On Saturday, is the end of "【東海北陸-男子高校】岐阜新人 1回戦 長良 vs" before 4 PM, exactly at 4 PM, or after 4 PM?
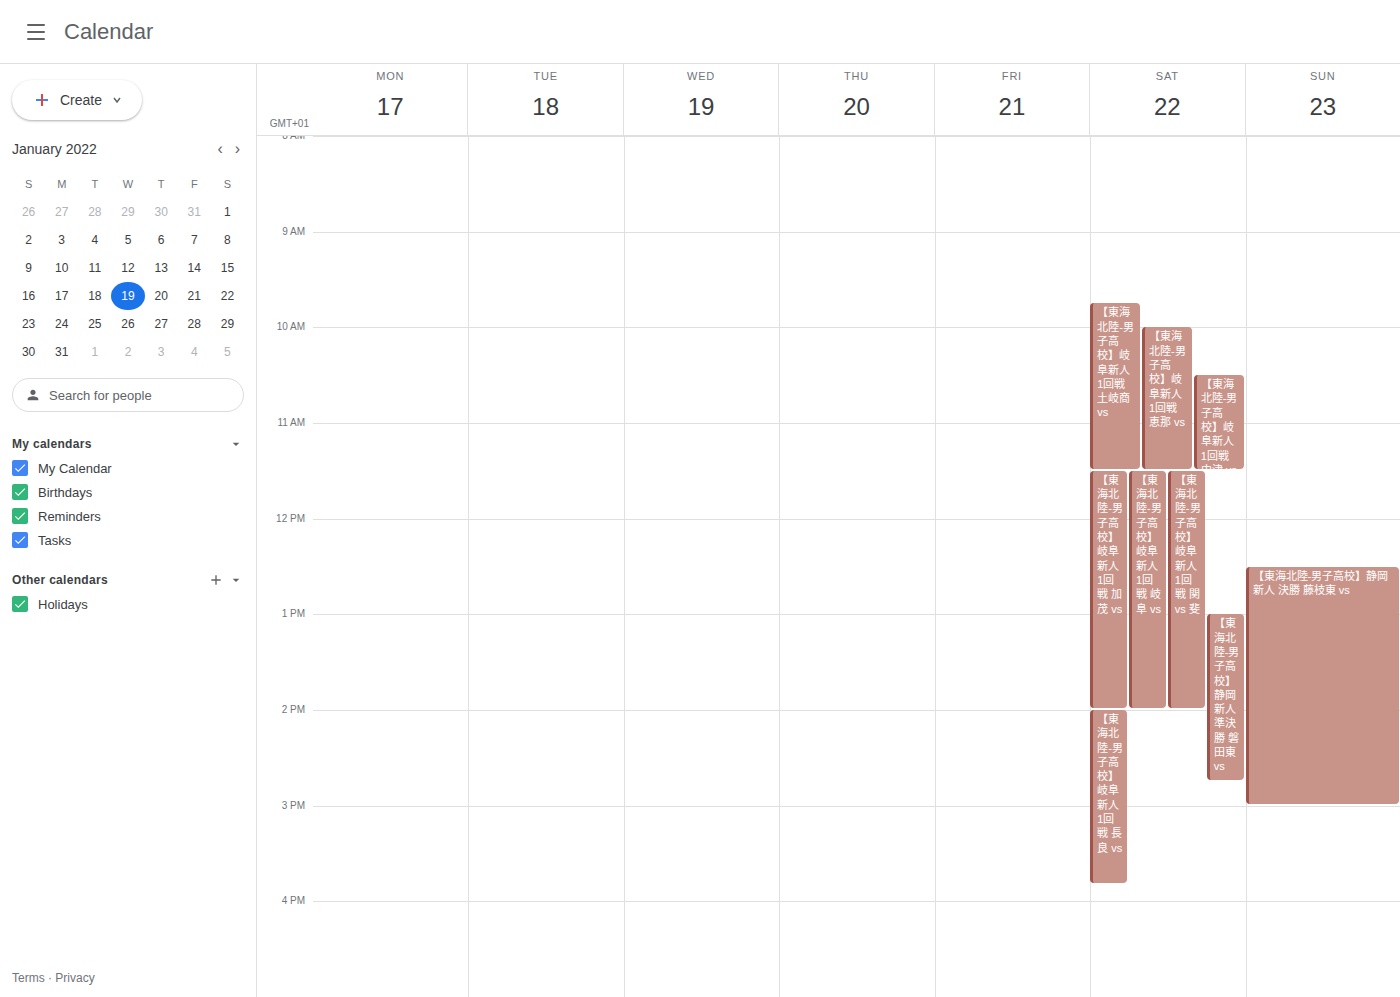
3:50 PM -- before 4 PM, 10 minutes above the 4 PM line.